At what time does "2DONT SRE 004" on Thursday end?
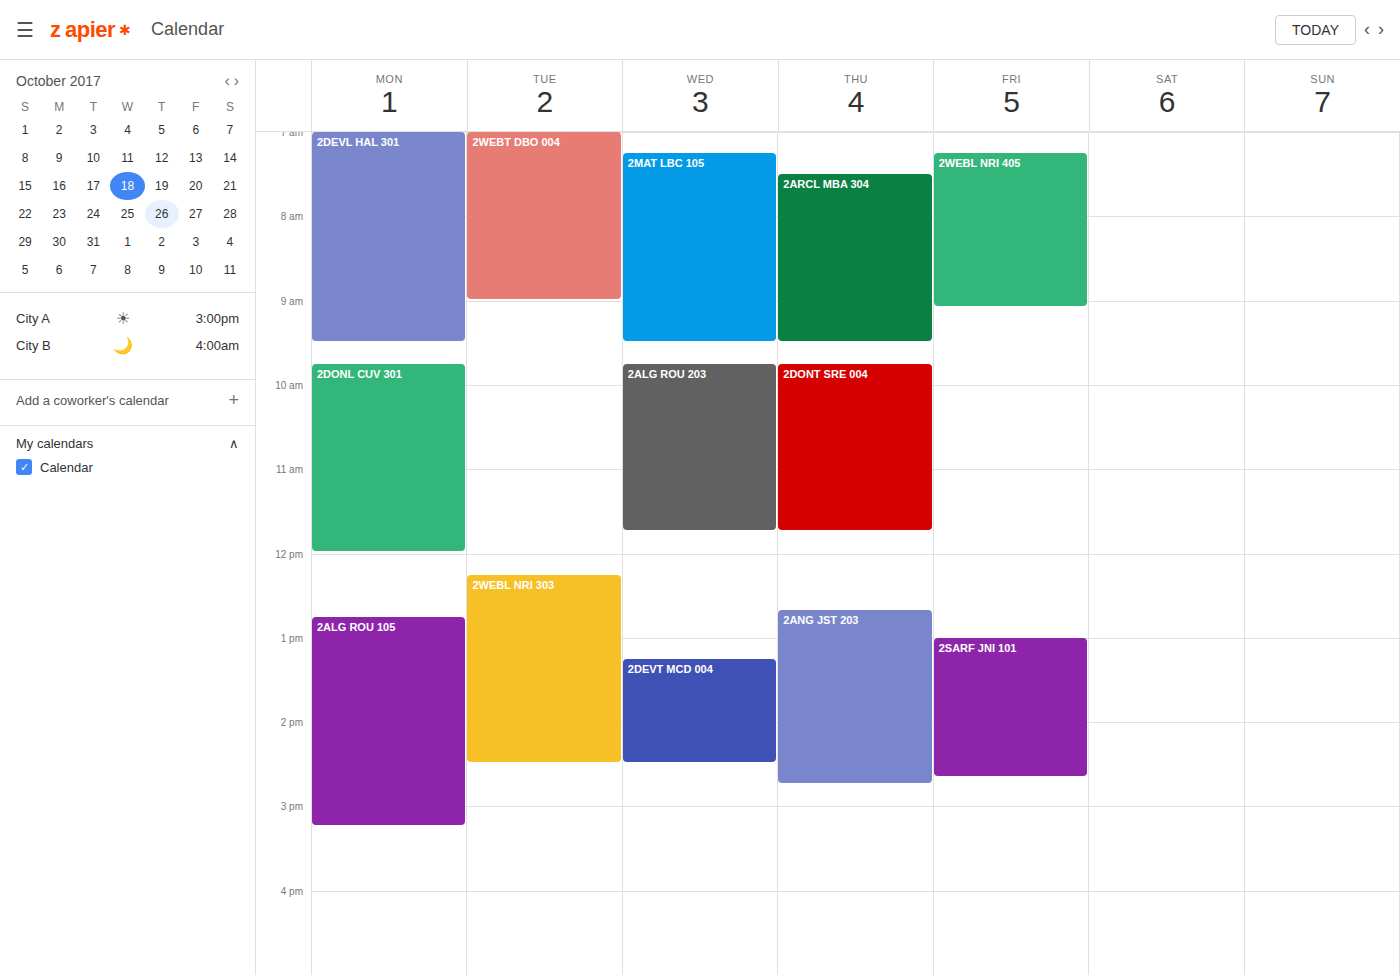
11:45 AM